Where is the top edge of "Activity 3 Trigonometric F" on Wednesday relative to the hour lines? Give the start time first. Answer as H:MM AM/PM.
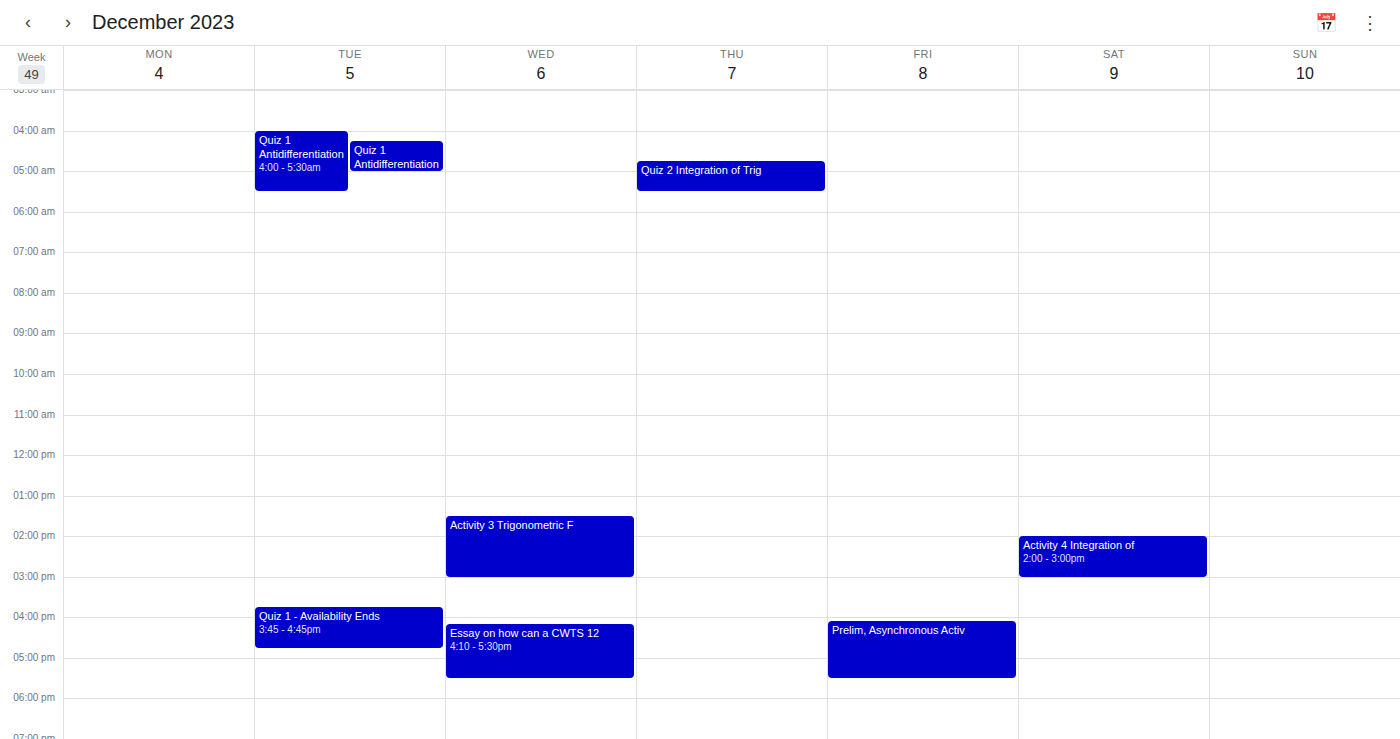
1:30 PM -- halfway between the 1 PM and 2 PM lines.